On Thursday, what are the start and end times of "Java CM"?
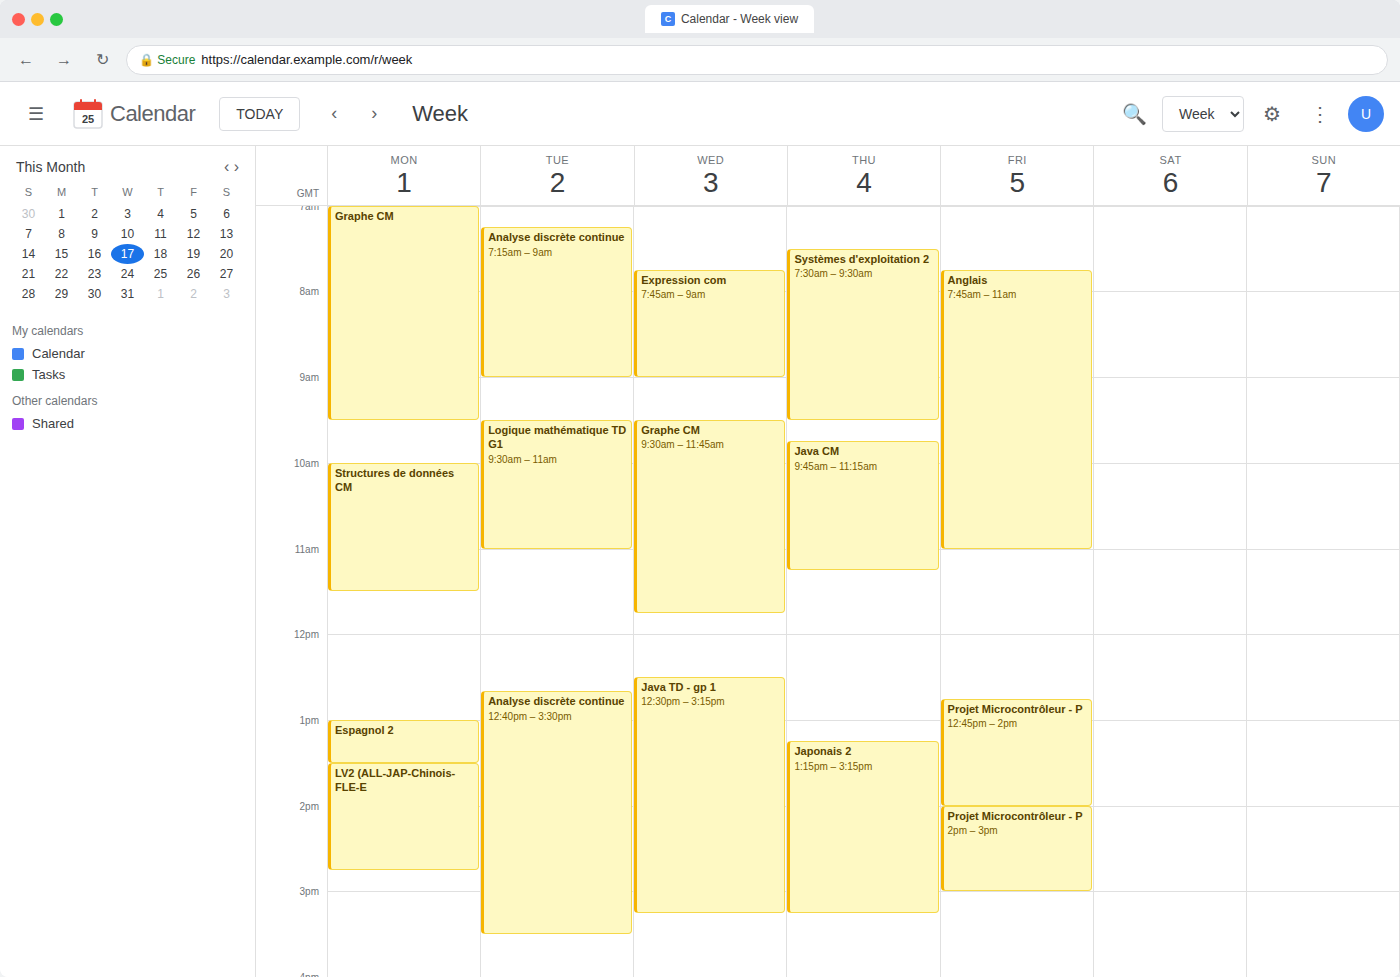
9:45 AM to 11:15 AM